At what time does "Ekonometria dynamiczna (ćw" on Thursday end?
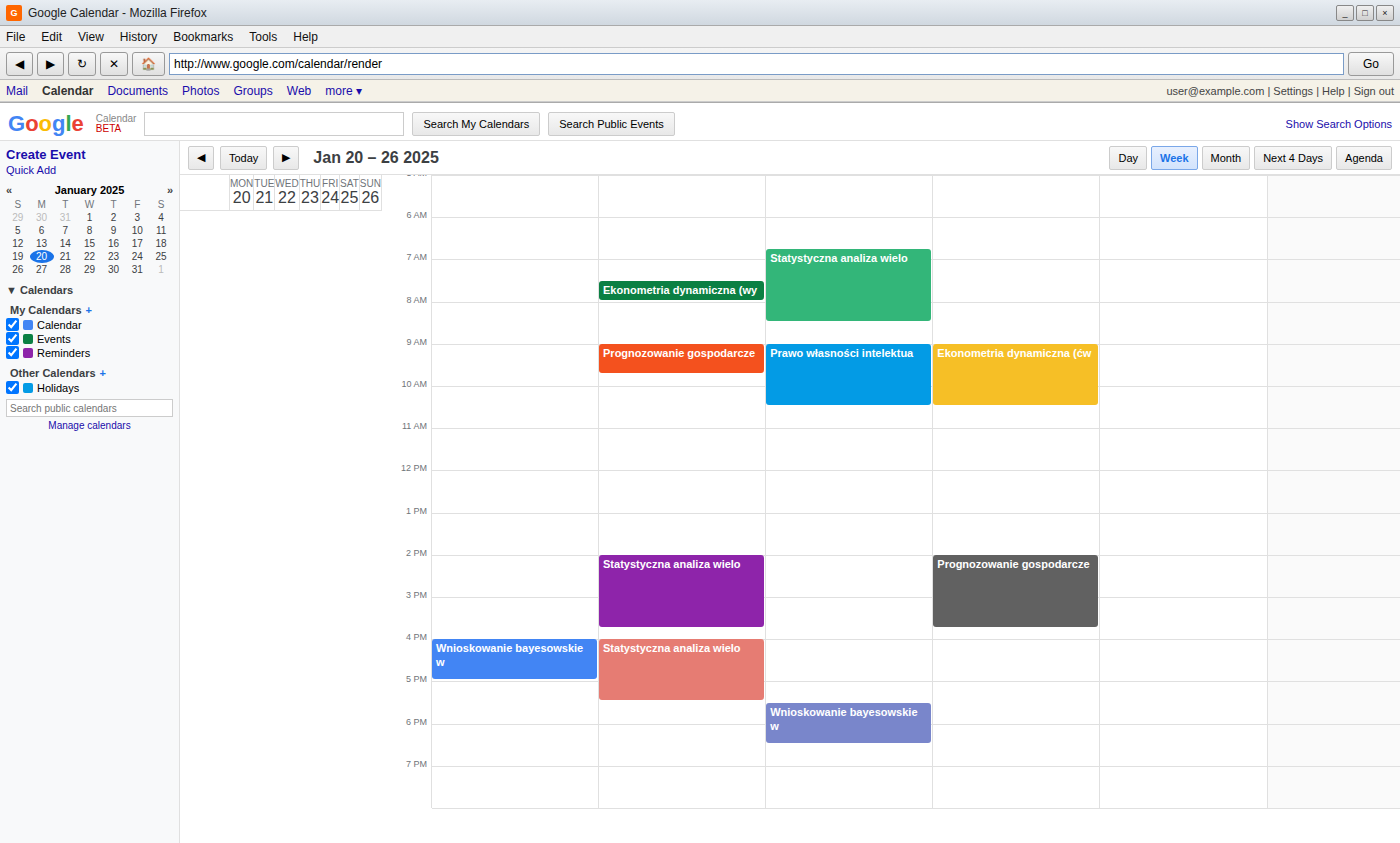
10:30 AM